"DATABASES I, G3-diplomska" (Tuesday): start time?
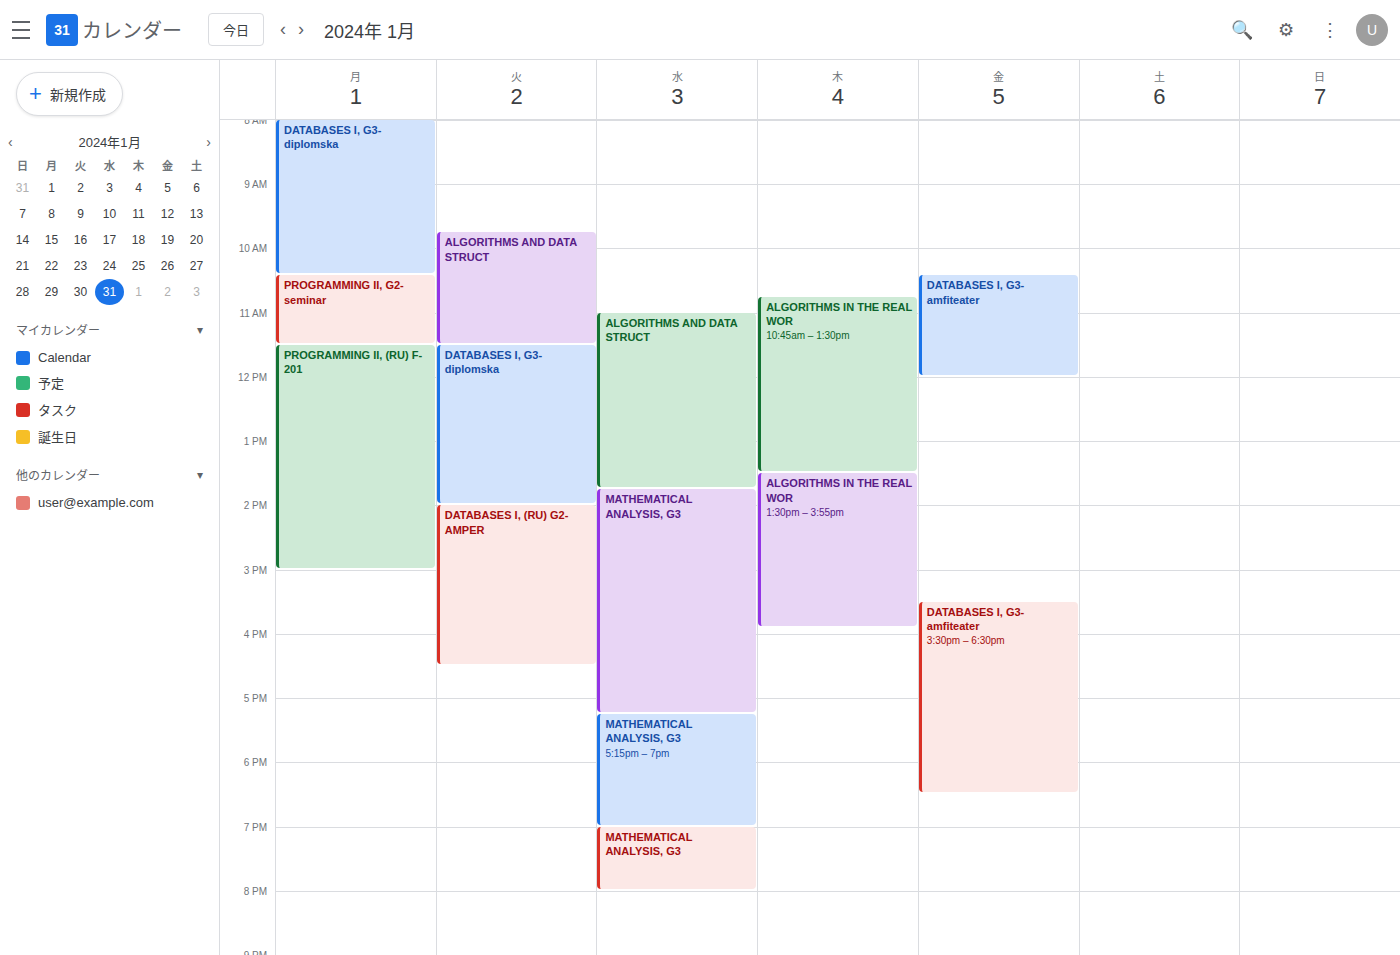
11:30 AM